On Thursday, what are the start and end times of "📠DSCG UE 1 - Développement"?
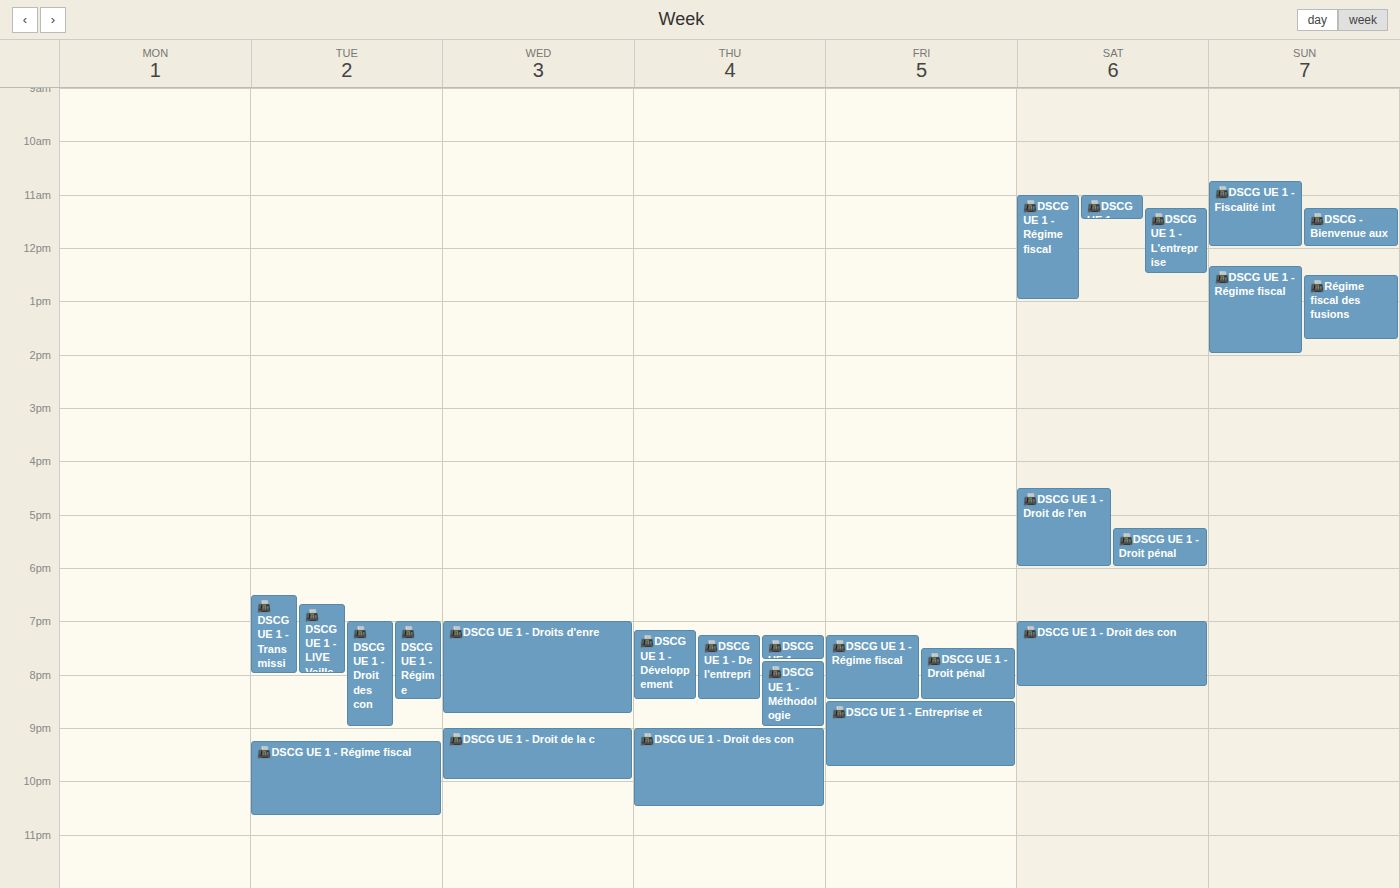
7:10 PM to 8:30 PM